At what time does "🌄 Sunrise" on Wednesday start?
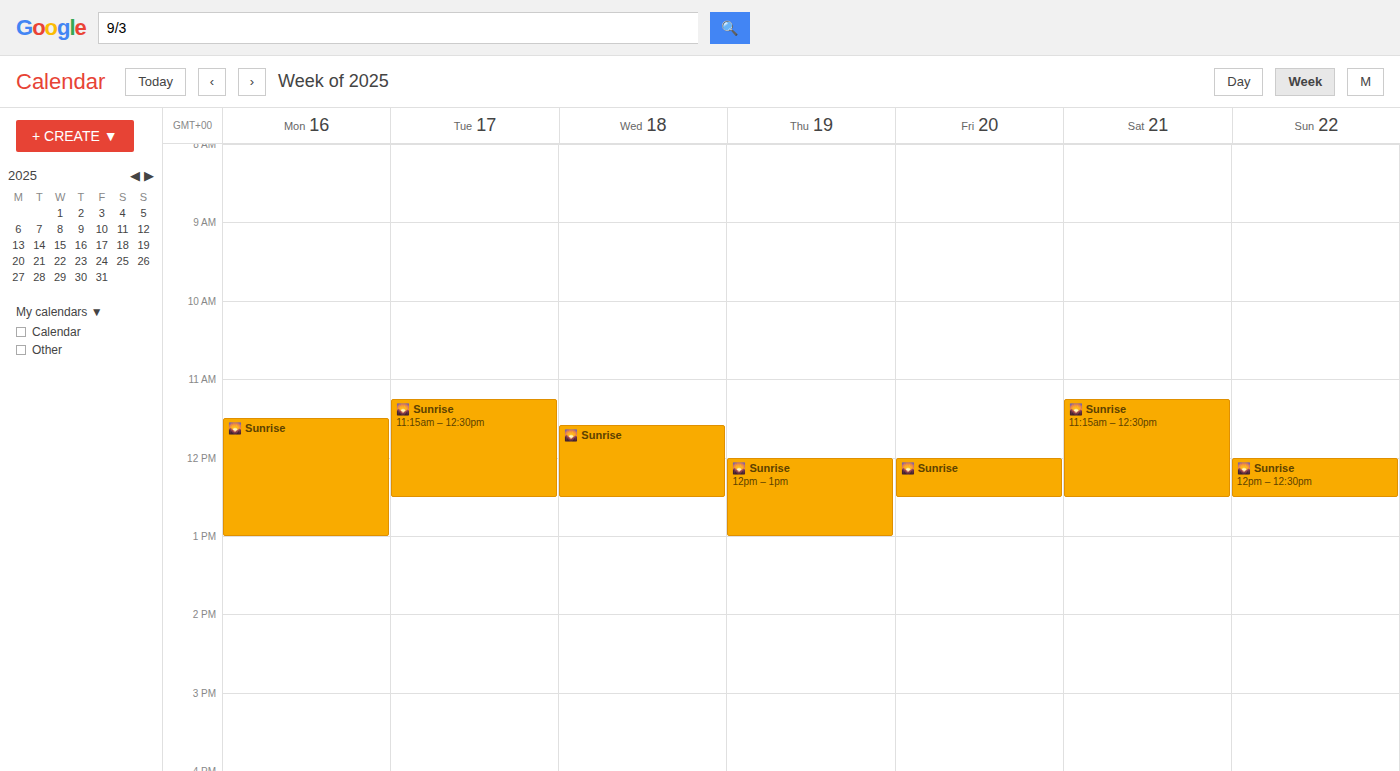
11:35 AM